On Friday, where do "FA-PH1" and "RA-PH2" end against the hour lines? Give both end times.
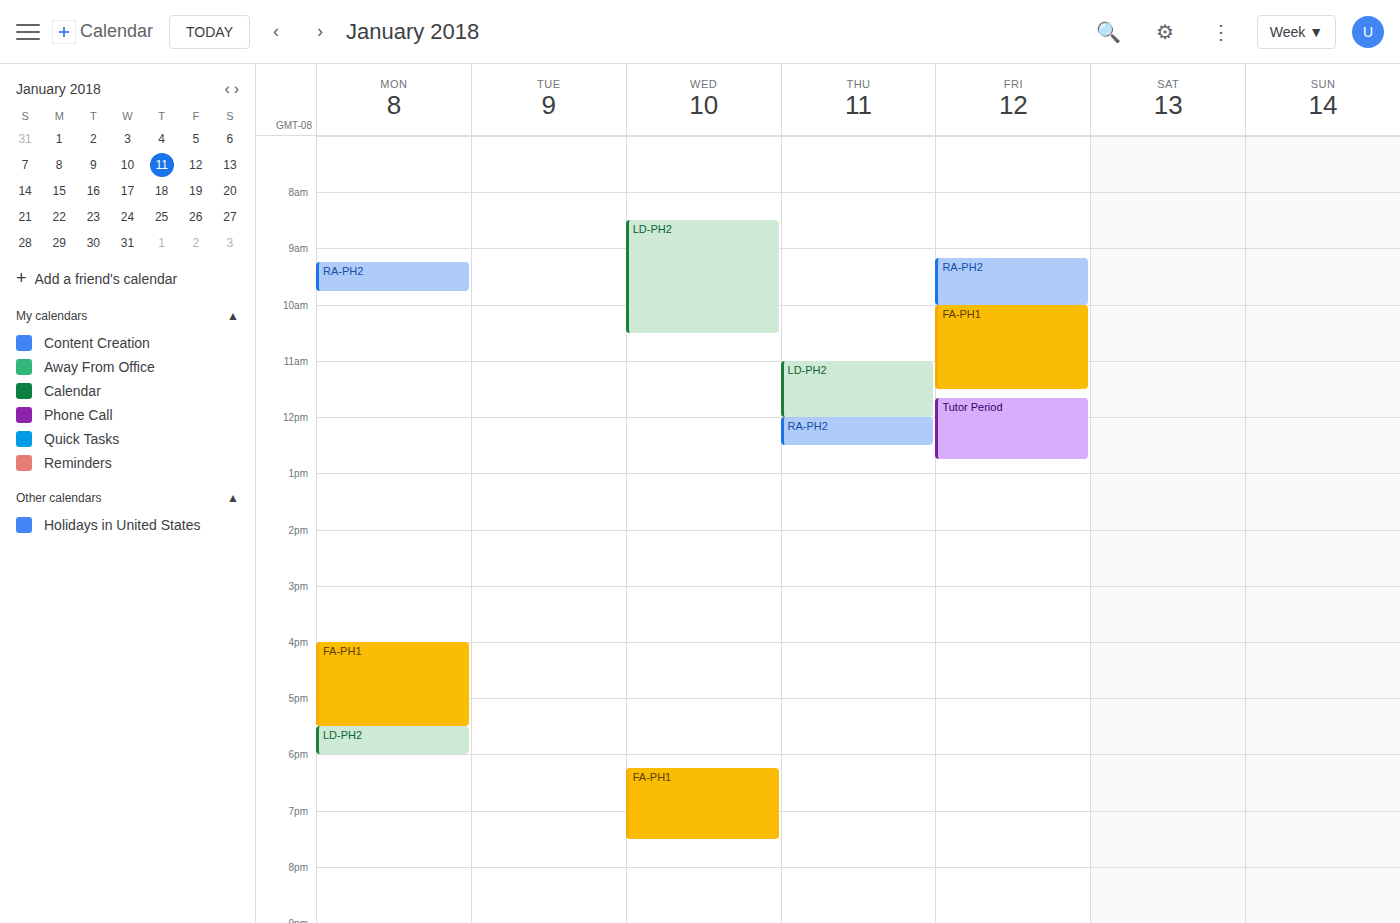
"FA-PH1": 11:30, halfway between the 11:00 and 12:00 lines. "RA-PH2": 10:00, exactly on the 10:00 line.